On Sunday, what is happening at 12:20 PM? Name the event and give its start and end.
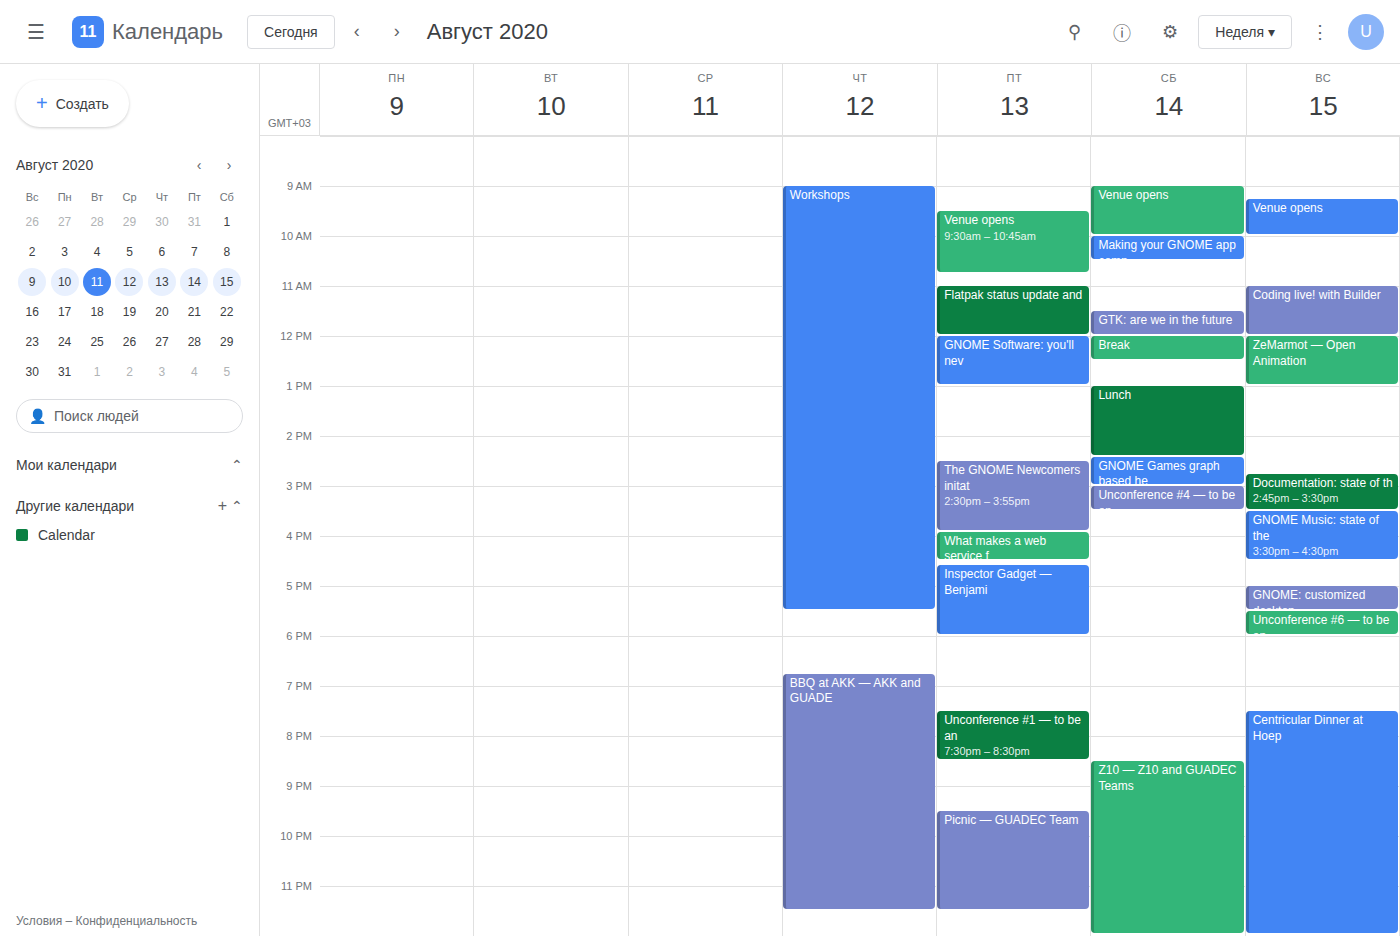
"ZeMarmot — Open Animation", 12:00 PM to 1:00 PM